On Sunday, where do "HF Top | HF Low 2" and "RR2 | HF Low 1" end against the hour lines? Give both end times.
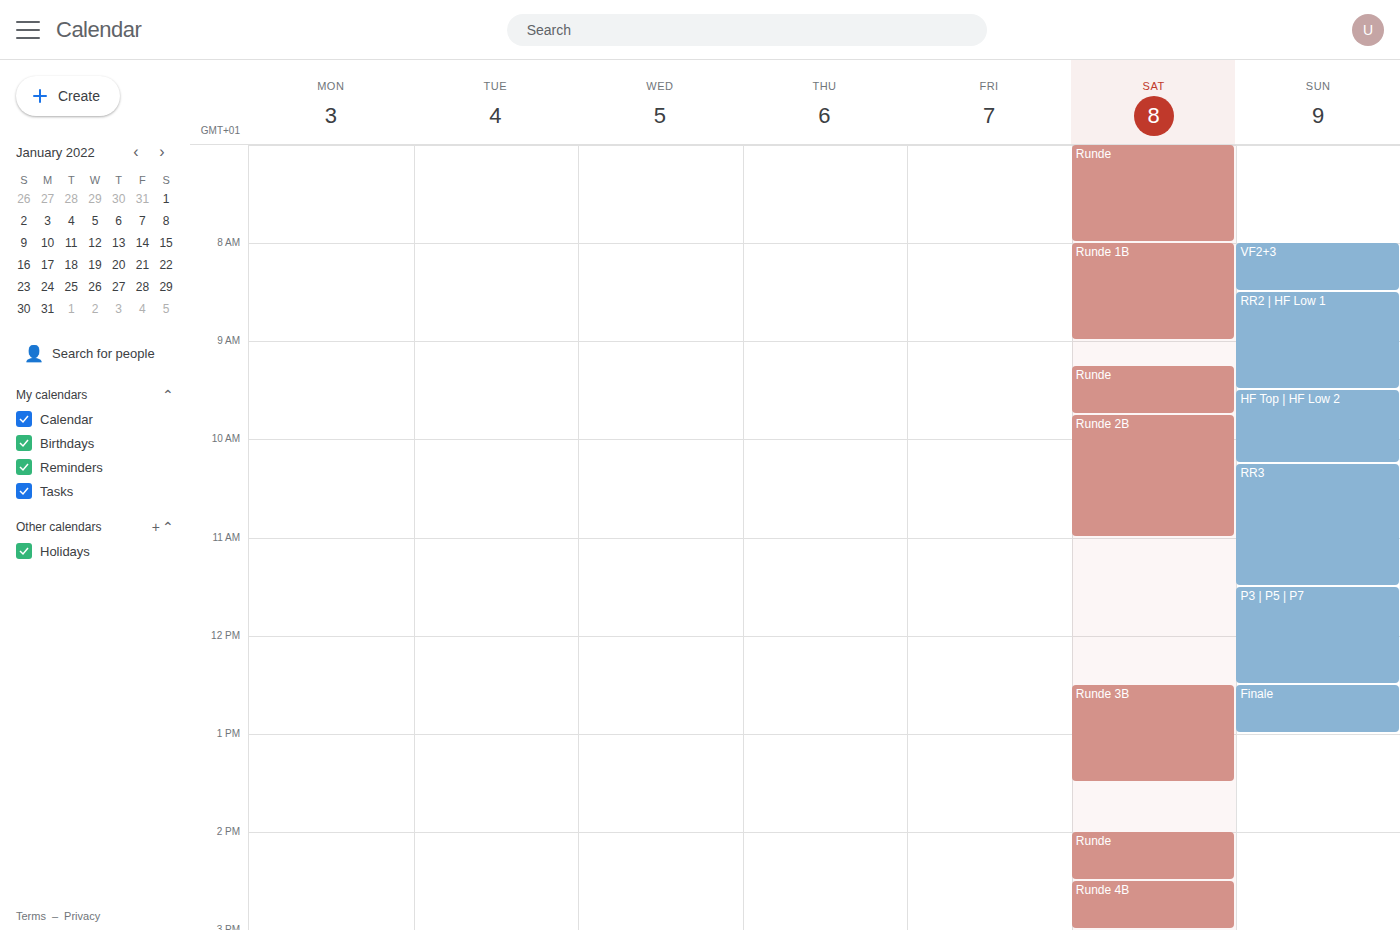
"HF Top | HF Low 2": 10:15, neither: a quarter of the way from the 10:00 line to the 11:00 line. "RR2 | HF Low 1": 09:30, halfway between the 09:00 and 10:00 lines.